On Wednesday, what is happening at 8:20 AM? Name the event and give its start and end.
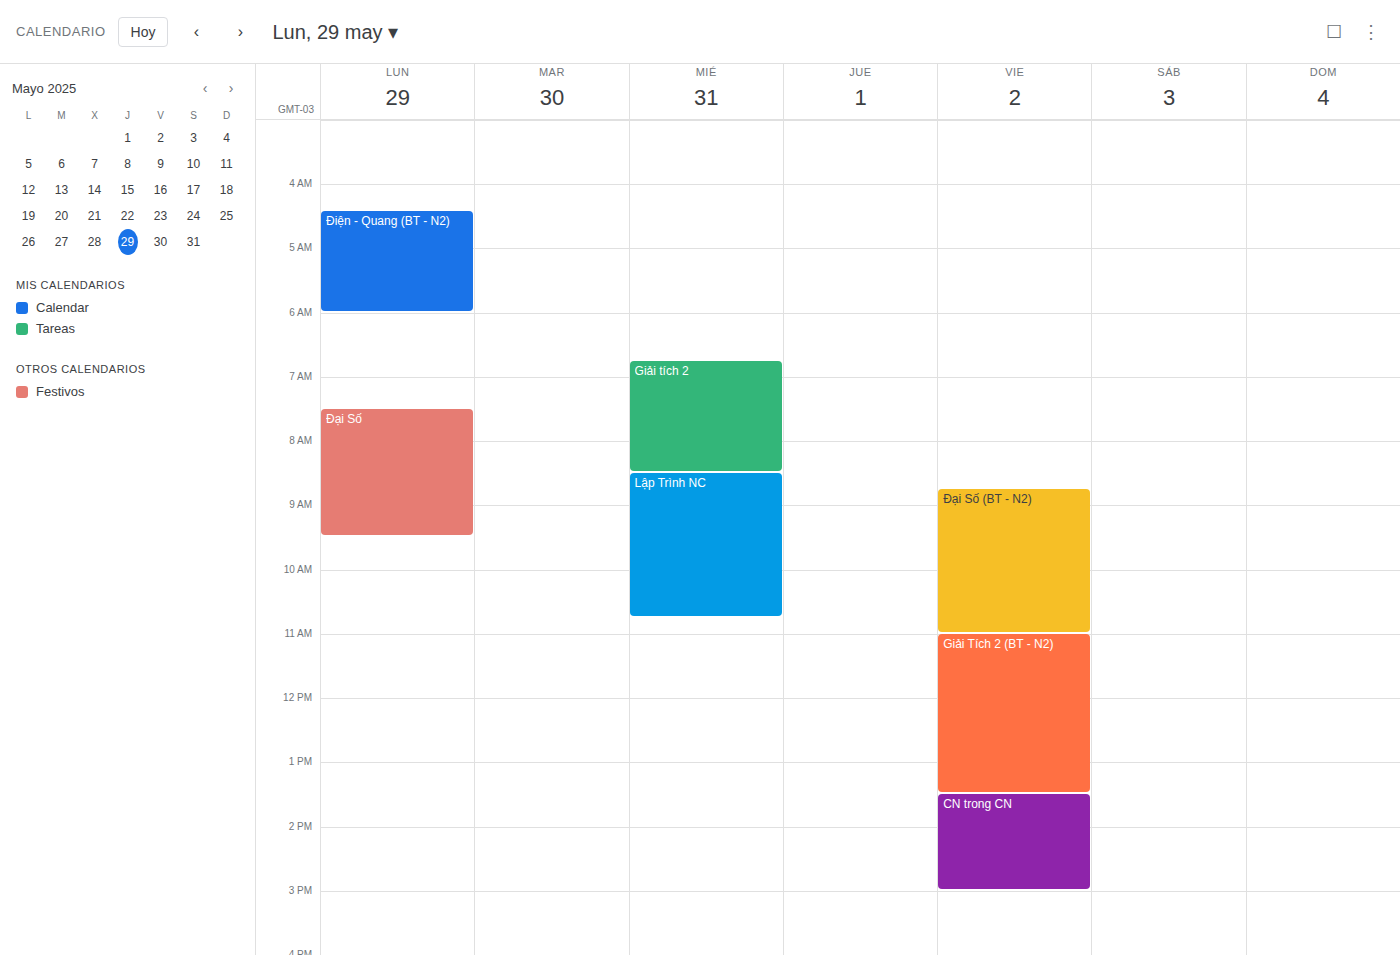
"Giải tích 2", 6:45 AM to 8:30 AM